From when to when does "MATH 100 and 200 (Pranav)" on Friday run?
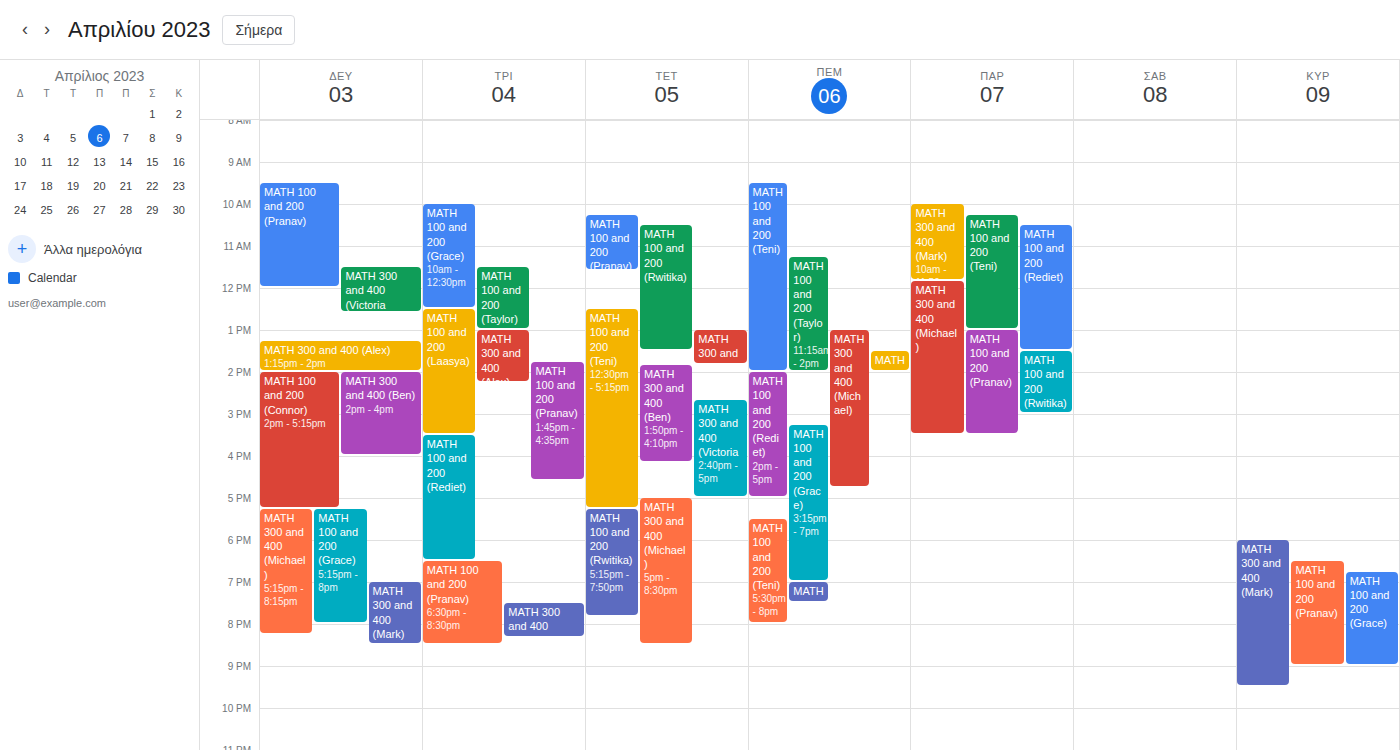
1:00 PM to 3:30 PM